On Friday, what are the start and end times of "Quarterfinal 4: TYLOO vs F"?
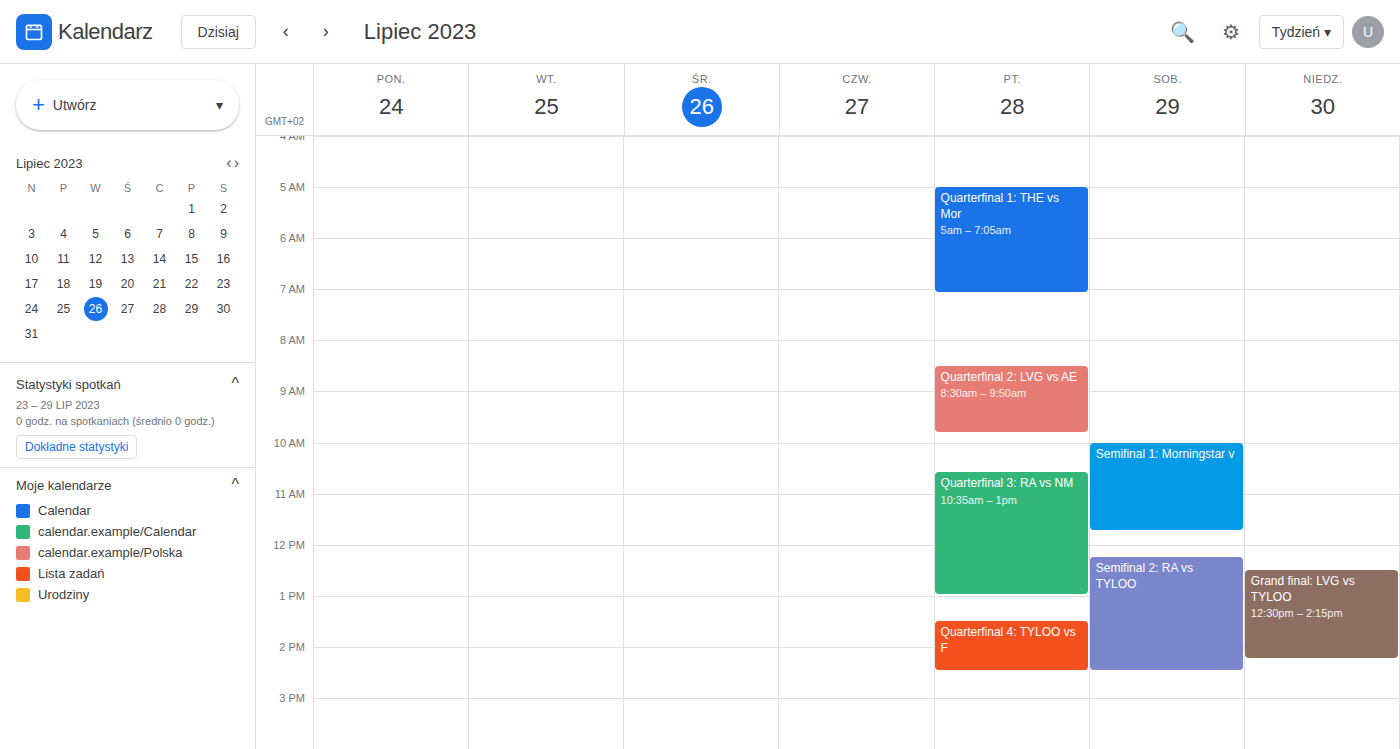
1:30 PM to 2:30 PM